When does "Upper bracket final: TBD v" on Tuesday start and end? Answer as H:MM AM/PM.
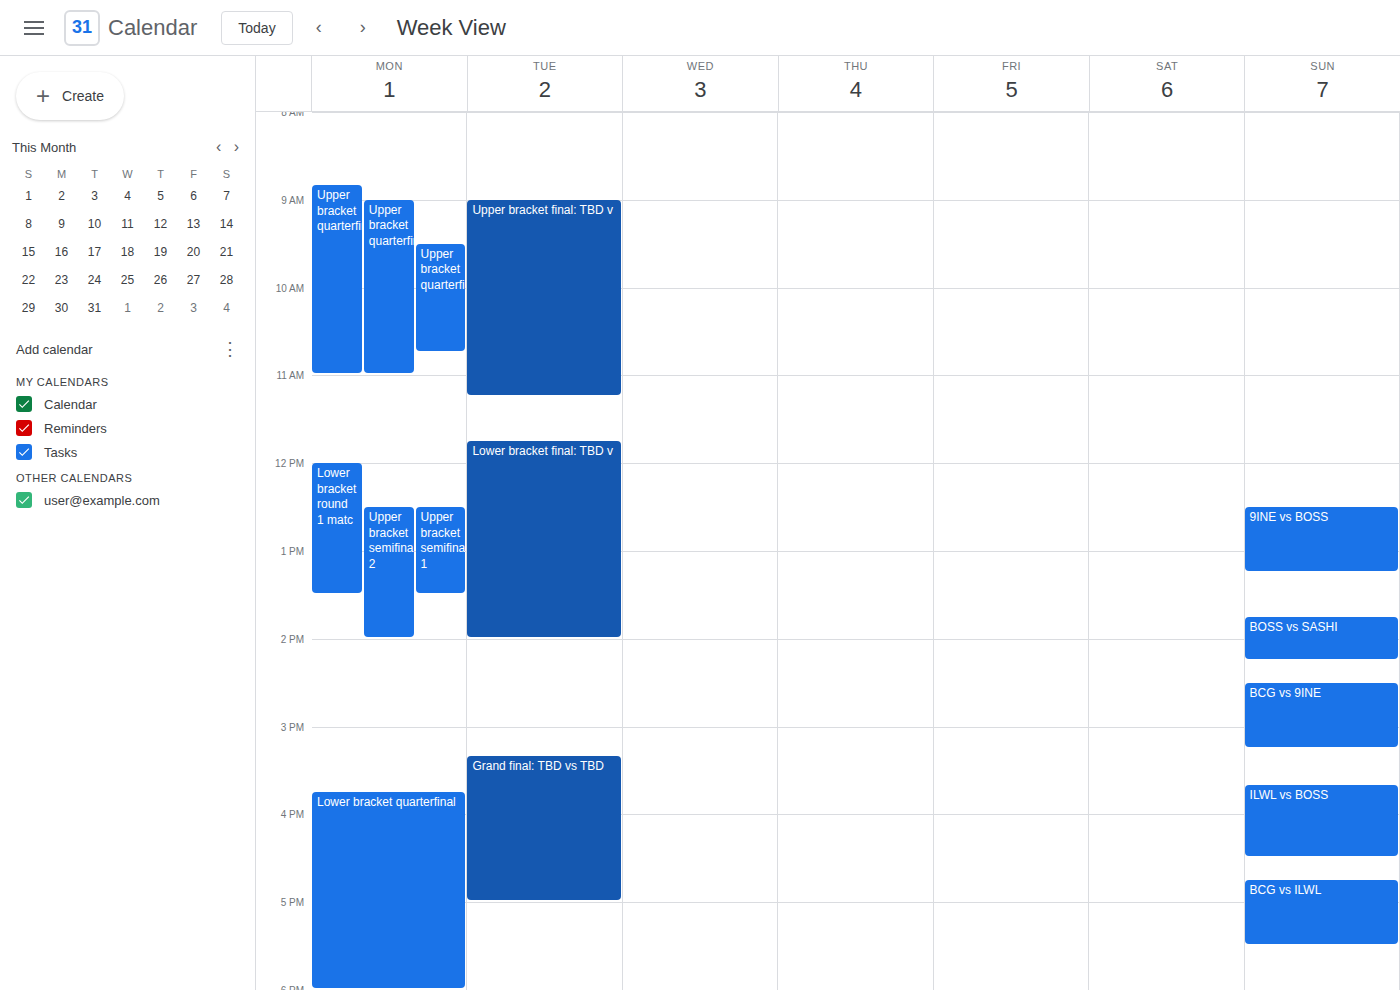
9:00 AM to 11:15 AM